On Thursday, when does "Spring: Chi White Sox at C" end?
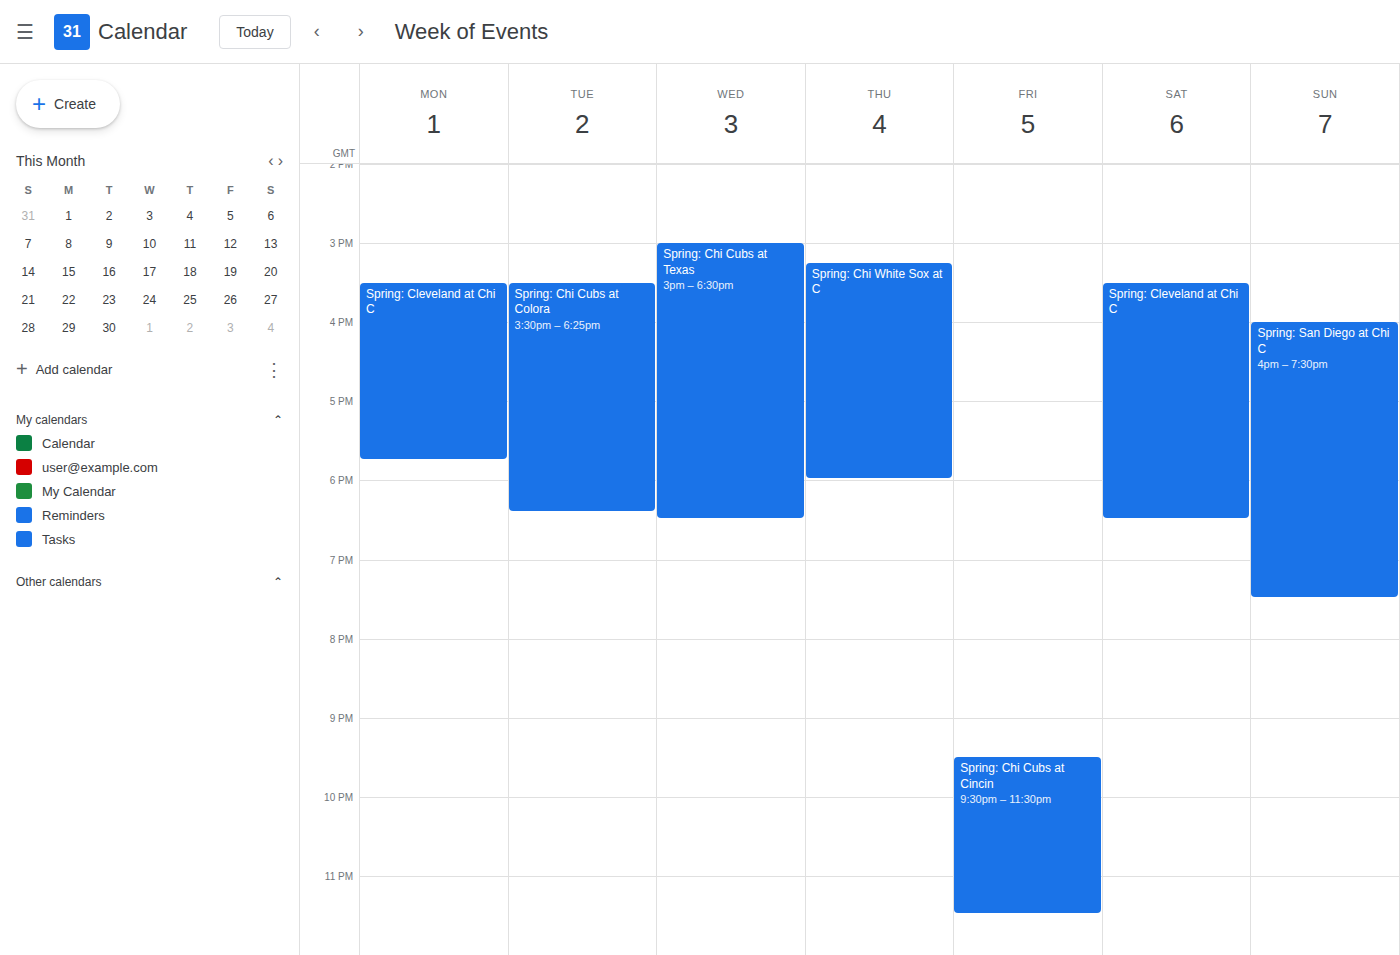
6:00 PM